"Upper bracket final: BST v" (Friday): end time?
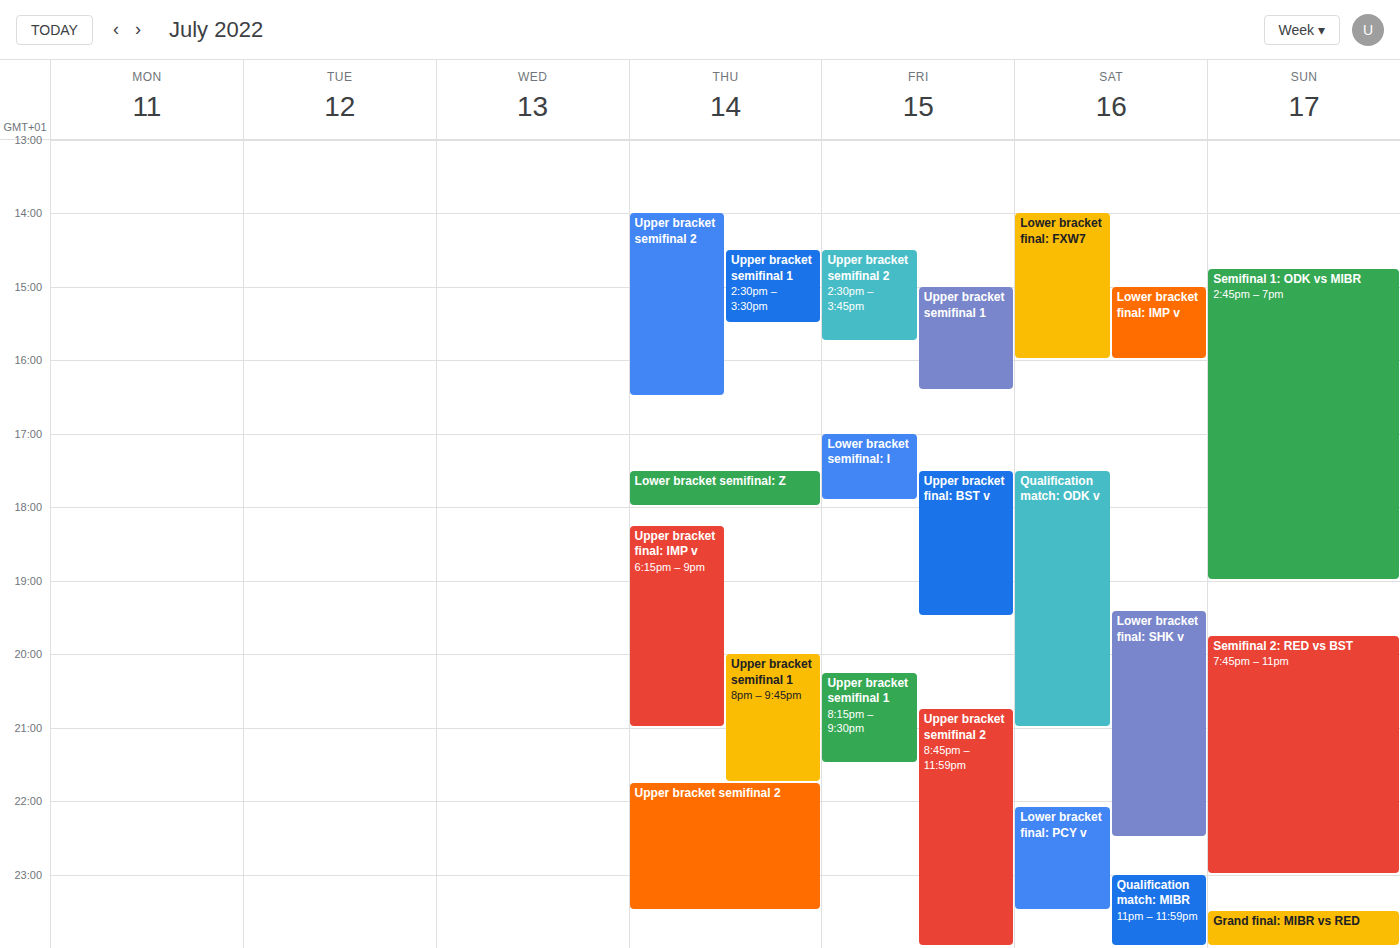
7:30 PM